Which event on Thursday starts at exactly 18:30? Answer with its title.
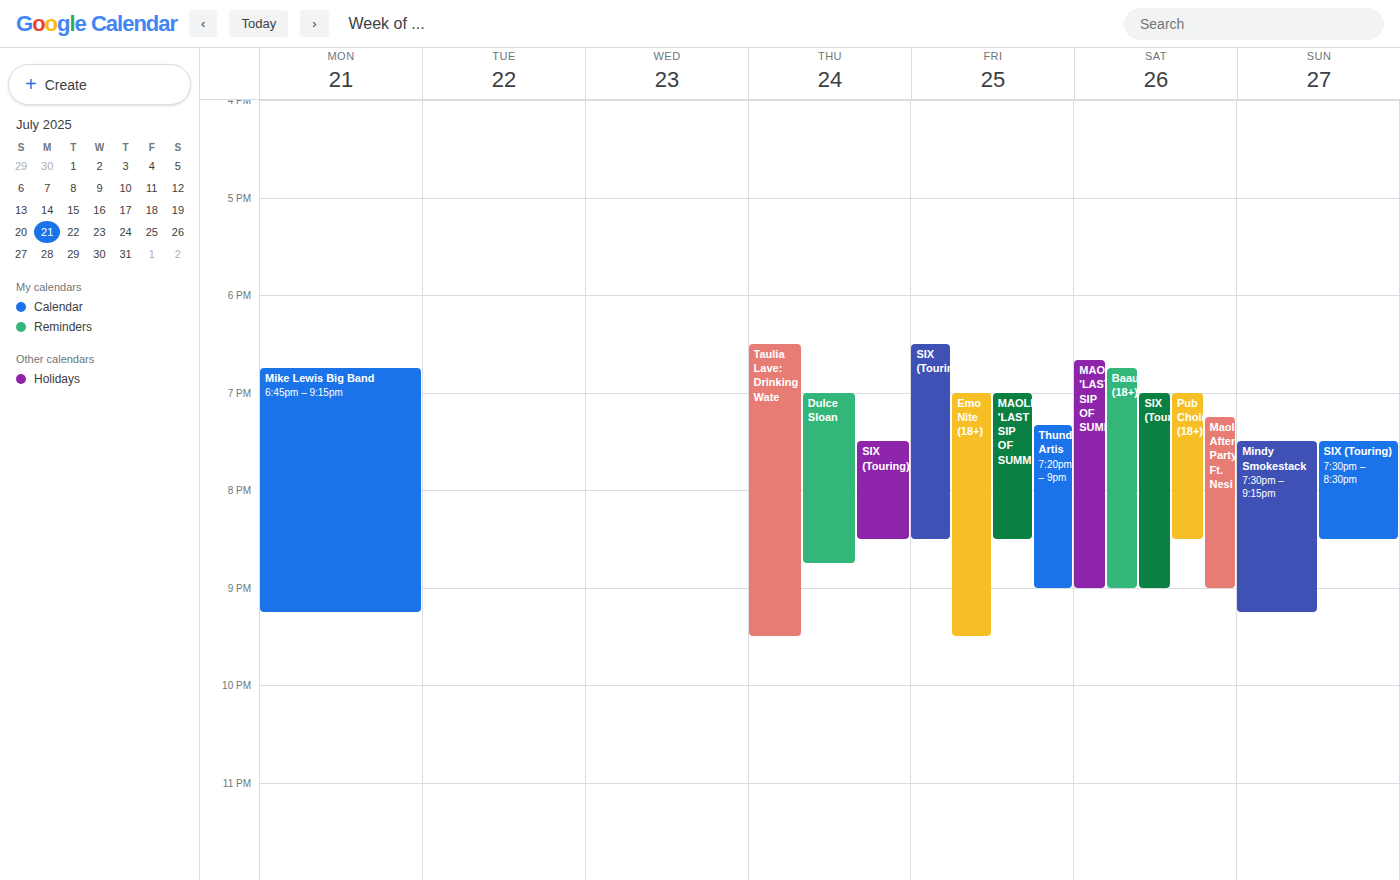
"Taulia Lave: Drinking Wate"